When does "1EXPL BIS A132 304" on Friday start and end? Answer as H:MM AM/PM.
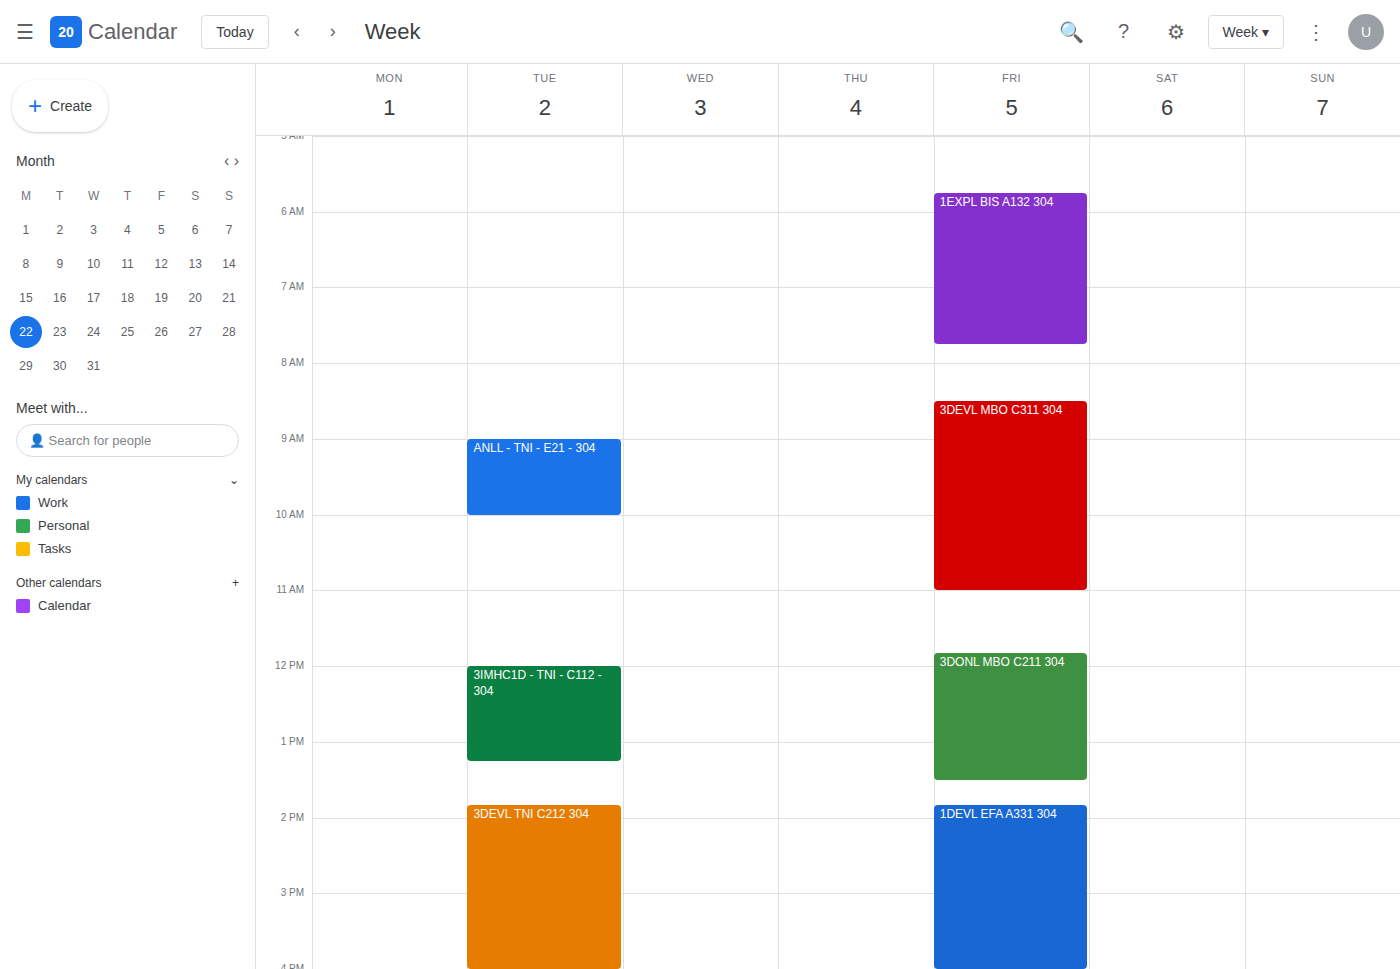
5:45 AM to 7:45 AM